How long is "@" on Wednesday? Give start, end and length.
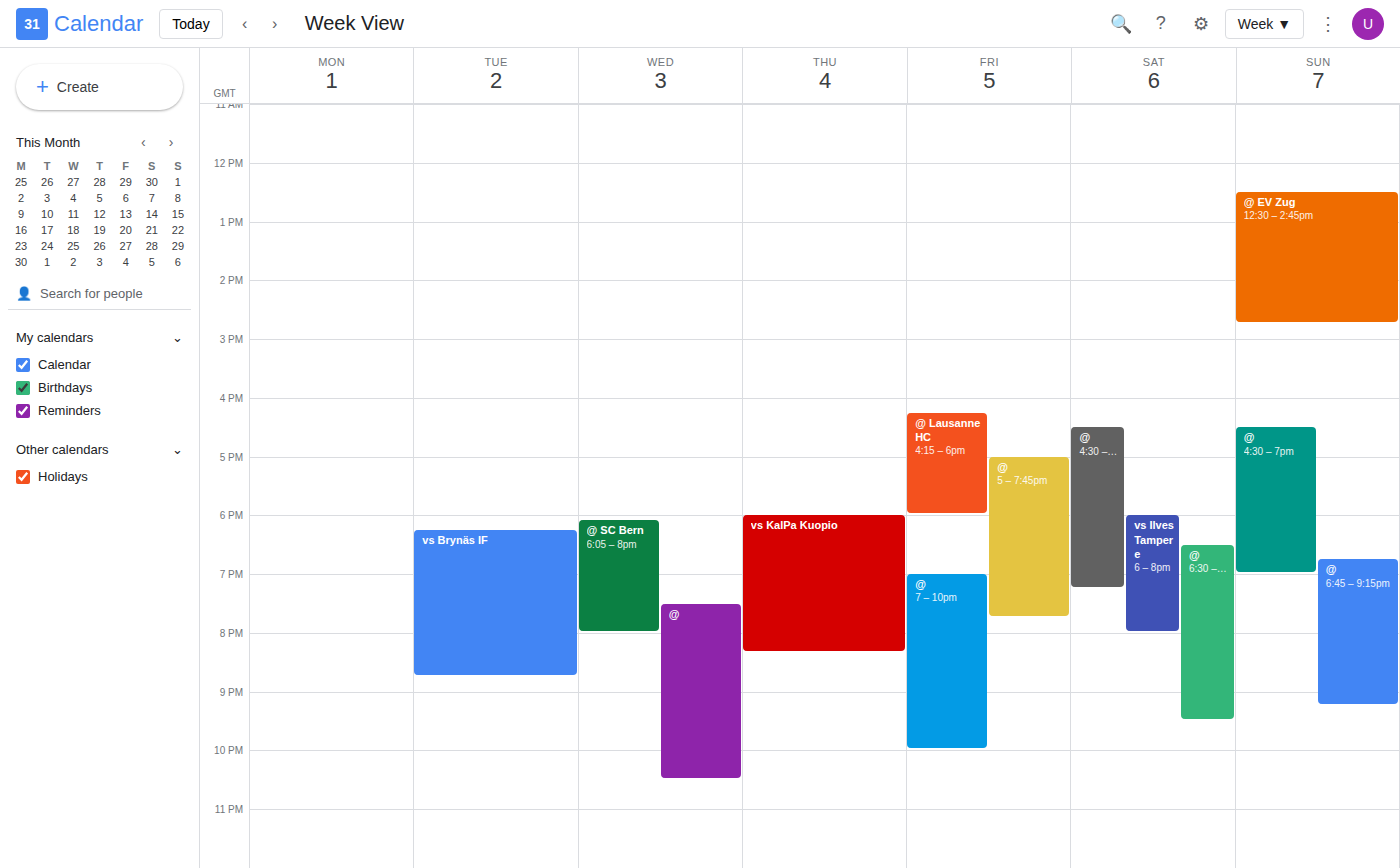
19:30 to 22:30, 3 hours